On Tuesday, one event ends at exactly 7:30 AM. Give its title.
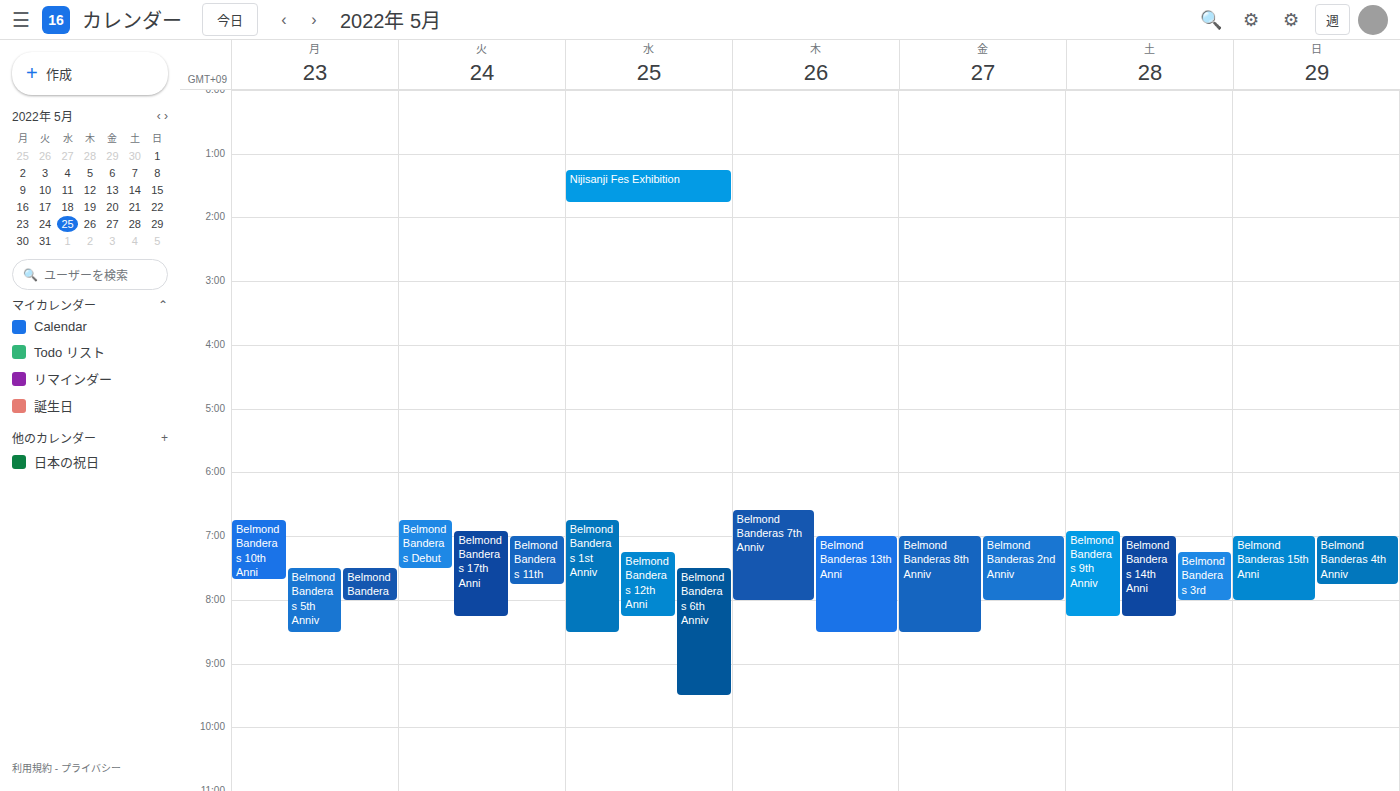
"Belmond Banderas Debut"